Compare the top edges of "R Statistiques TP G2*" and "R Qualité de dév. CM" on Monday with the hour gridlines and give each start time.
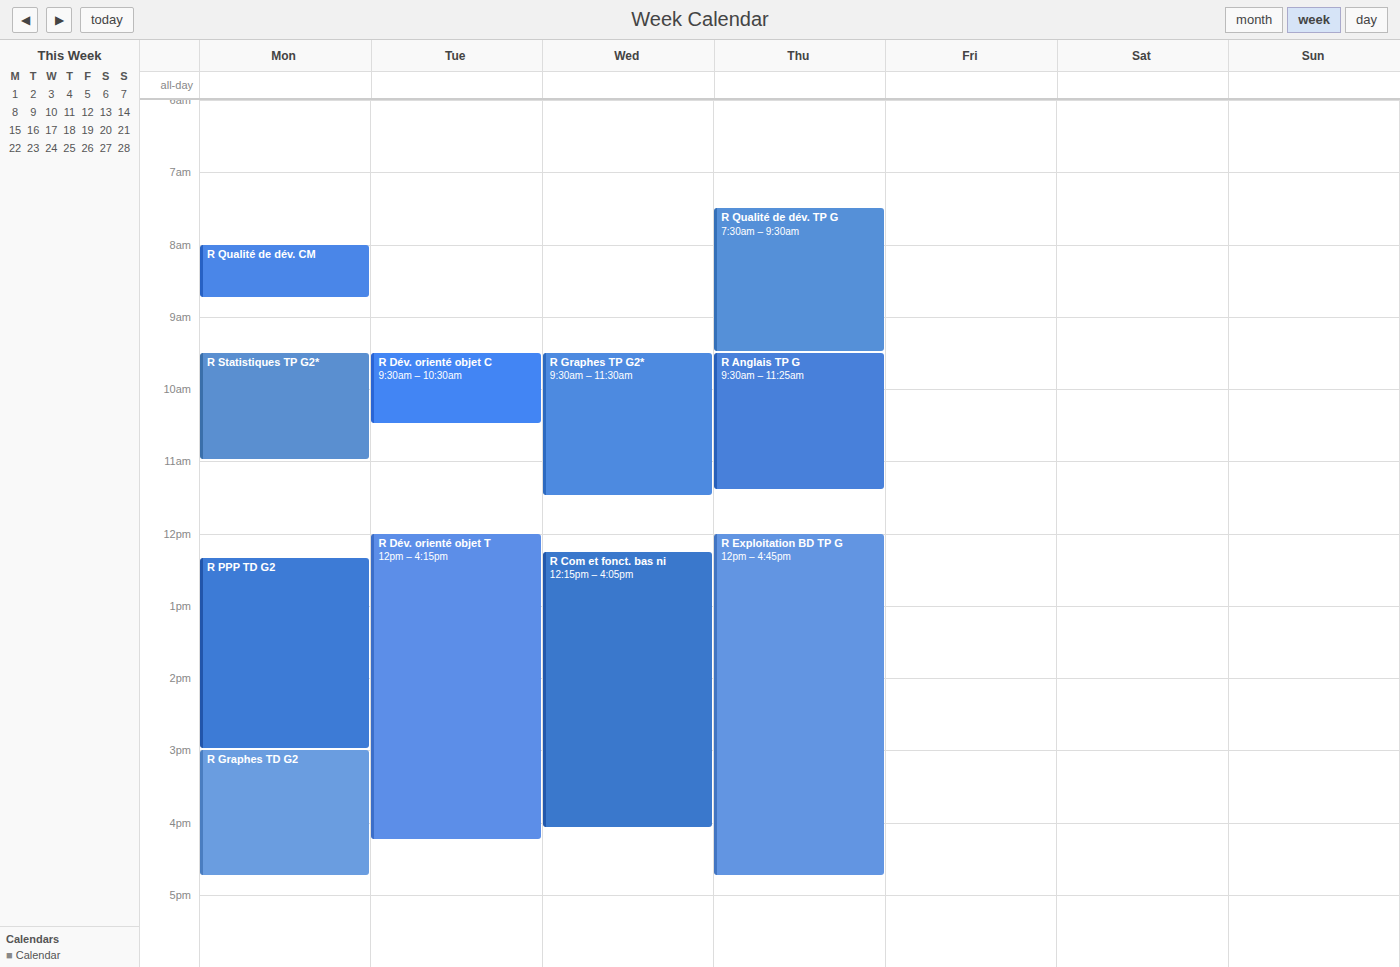
"R Statistiques TP G2*": 9:30 AM, halfway between the 9 AM and 10 AM lines. "R Qualité de dév. CM": 8:00 AM, exactly on the 8 AM line.